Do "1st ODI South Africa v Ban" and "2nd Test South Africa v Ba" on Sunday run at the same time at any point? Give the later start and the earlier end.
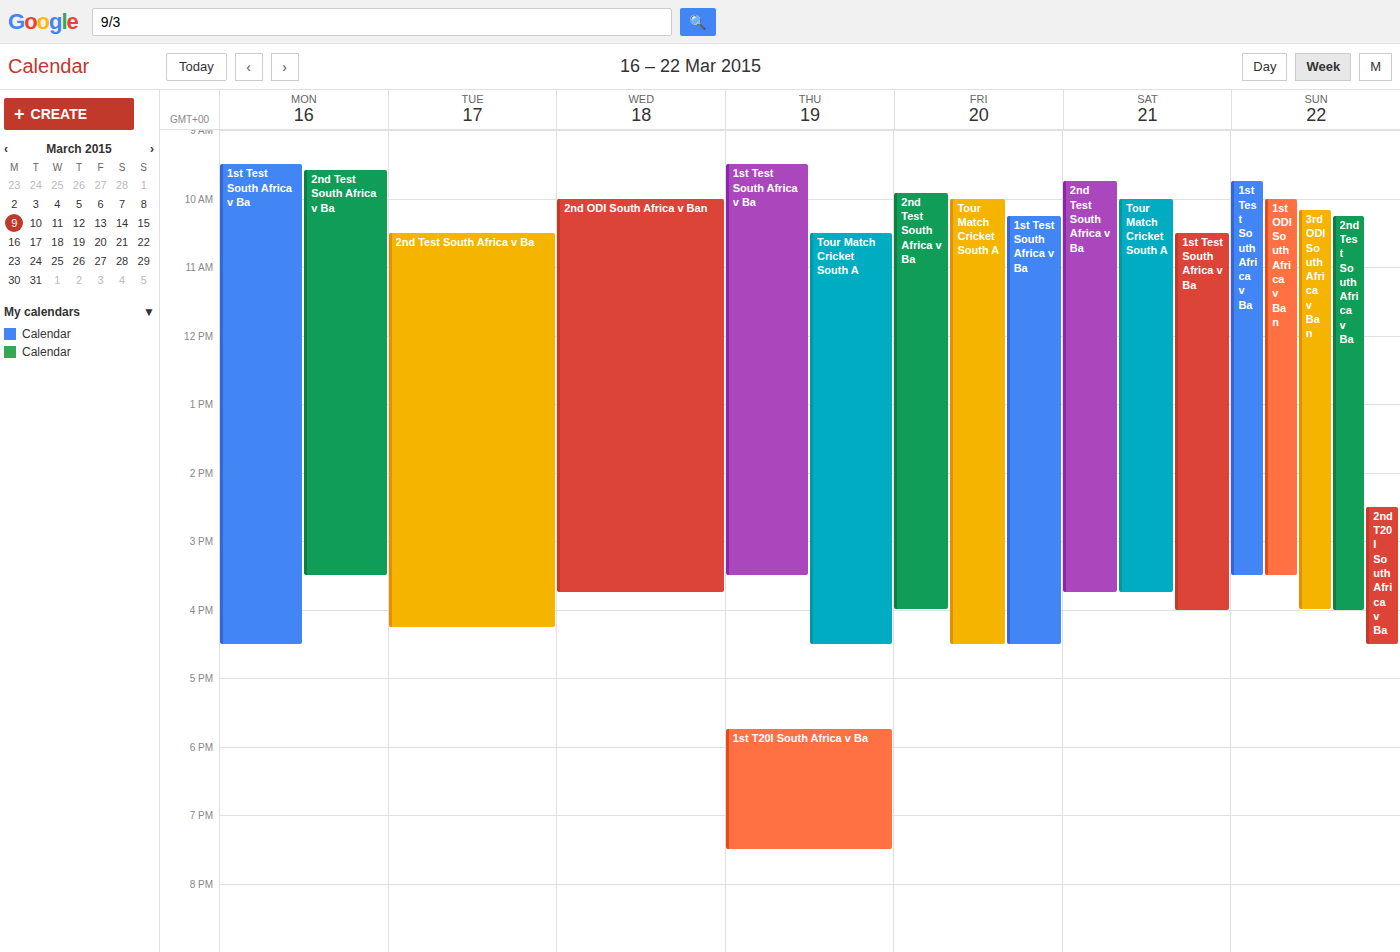
"2nd Test South Africa v Ba" starts at 10:15 AM, before "1st ODI South Africa v Ban" ends at 3:30 PM -- they overlap.